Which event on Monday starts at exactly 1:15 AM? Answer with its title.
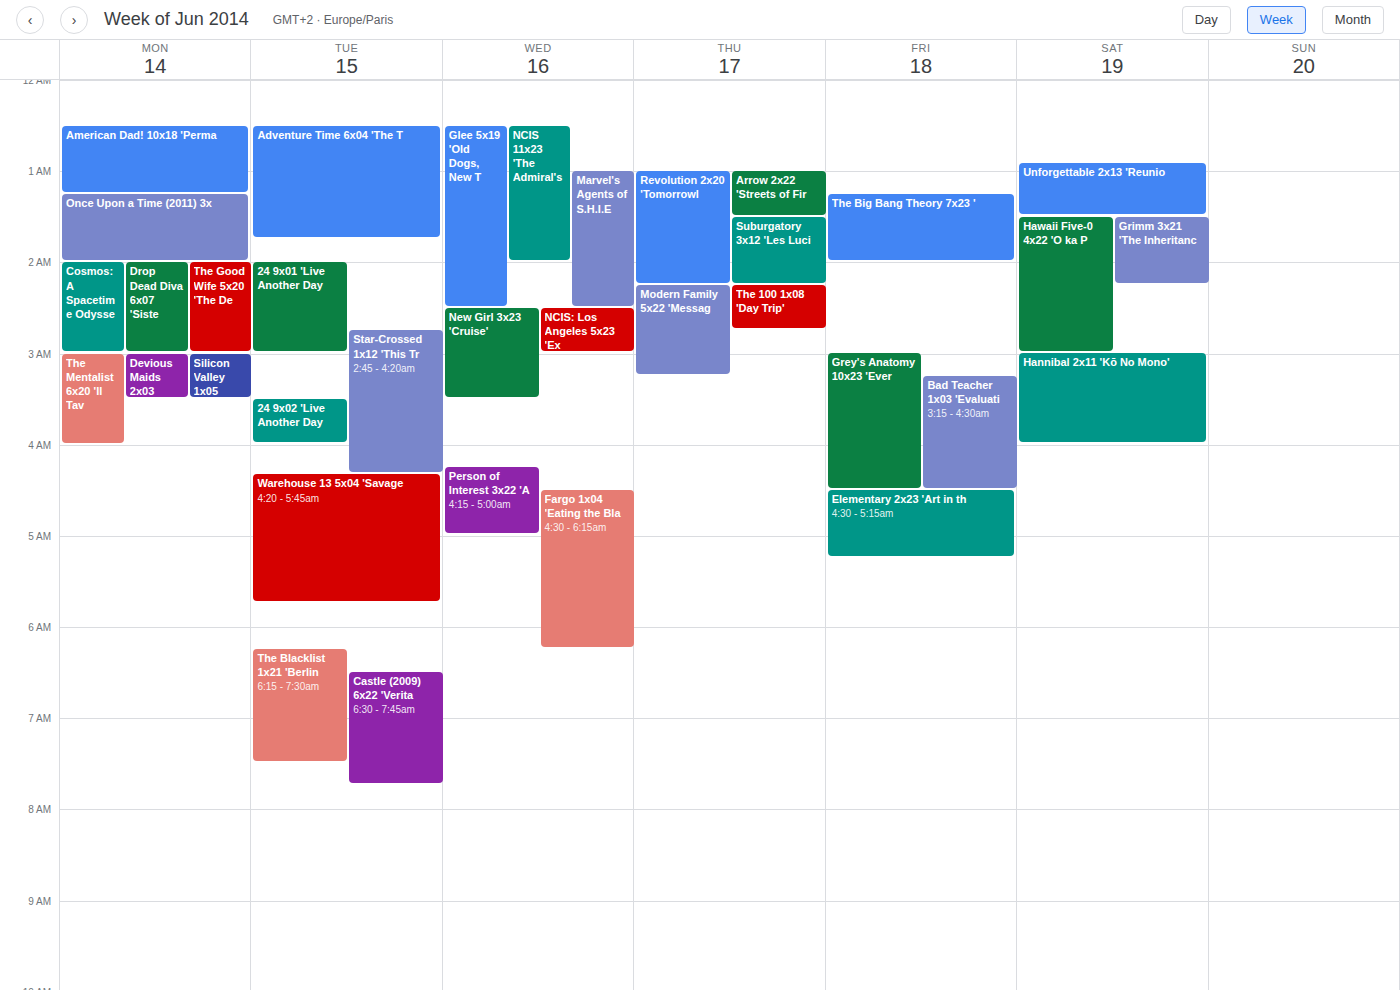
"Once Upon a Time (2011) 3x"